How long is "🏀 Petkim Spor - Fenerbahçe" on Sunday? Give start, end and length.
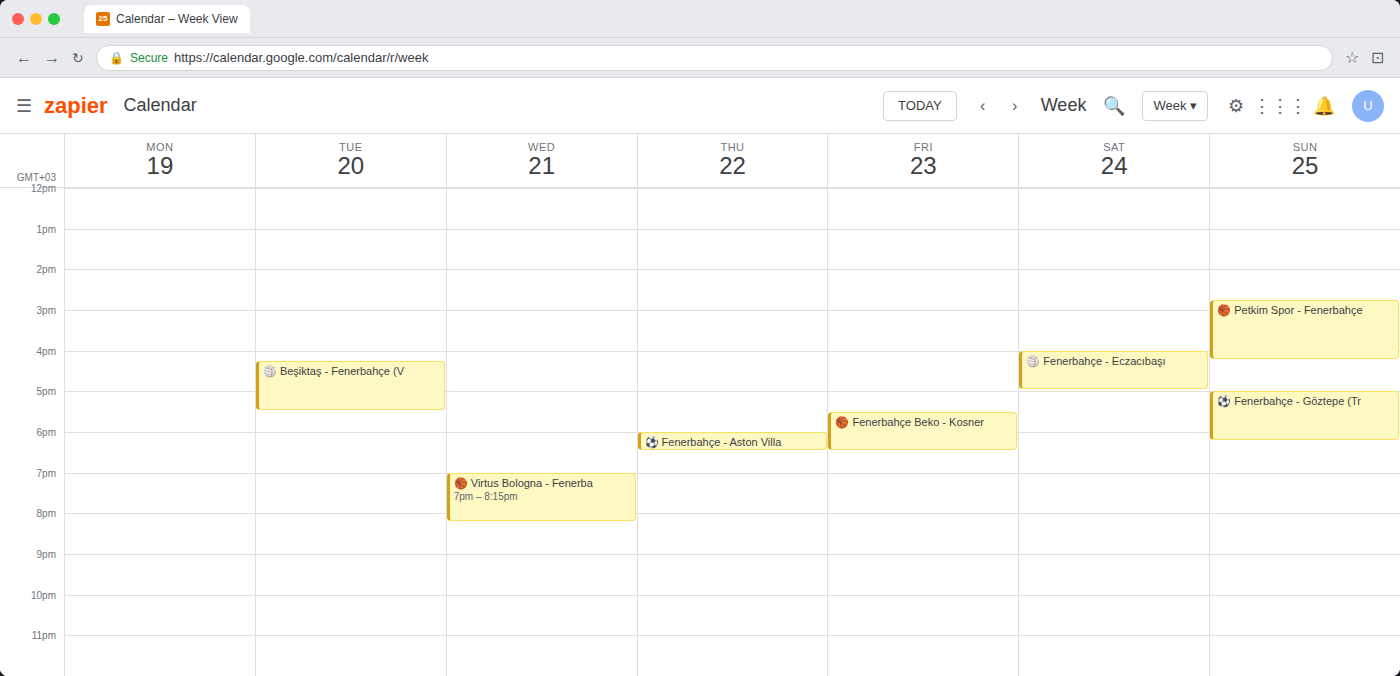
14:45 to 16:15, 1 hour 30 minutes